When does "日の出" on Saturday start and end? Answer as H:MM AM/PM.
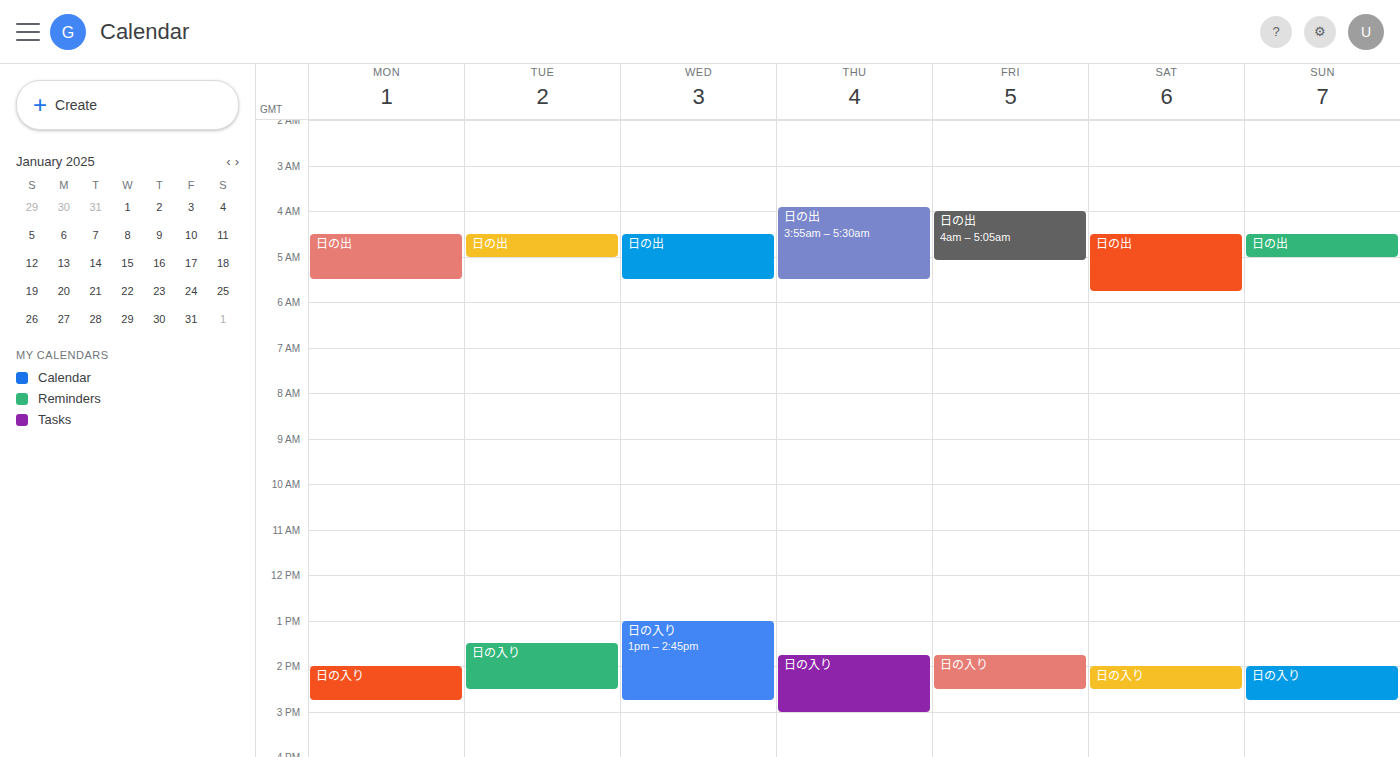
4:30 AM to 5:45 AM